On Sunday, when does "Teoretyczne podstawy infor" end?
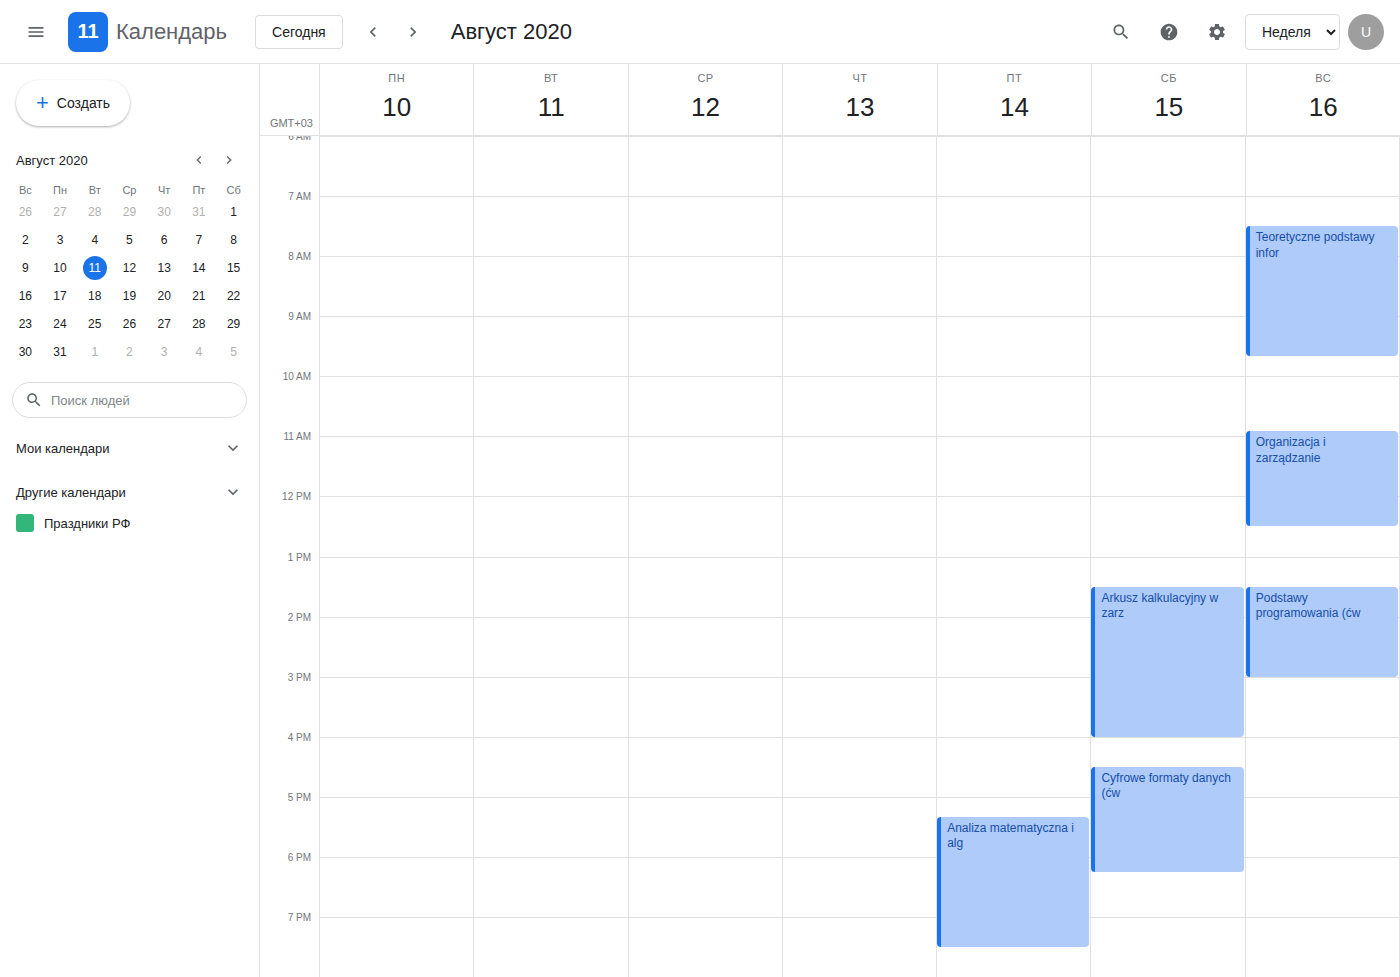
09:40